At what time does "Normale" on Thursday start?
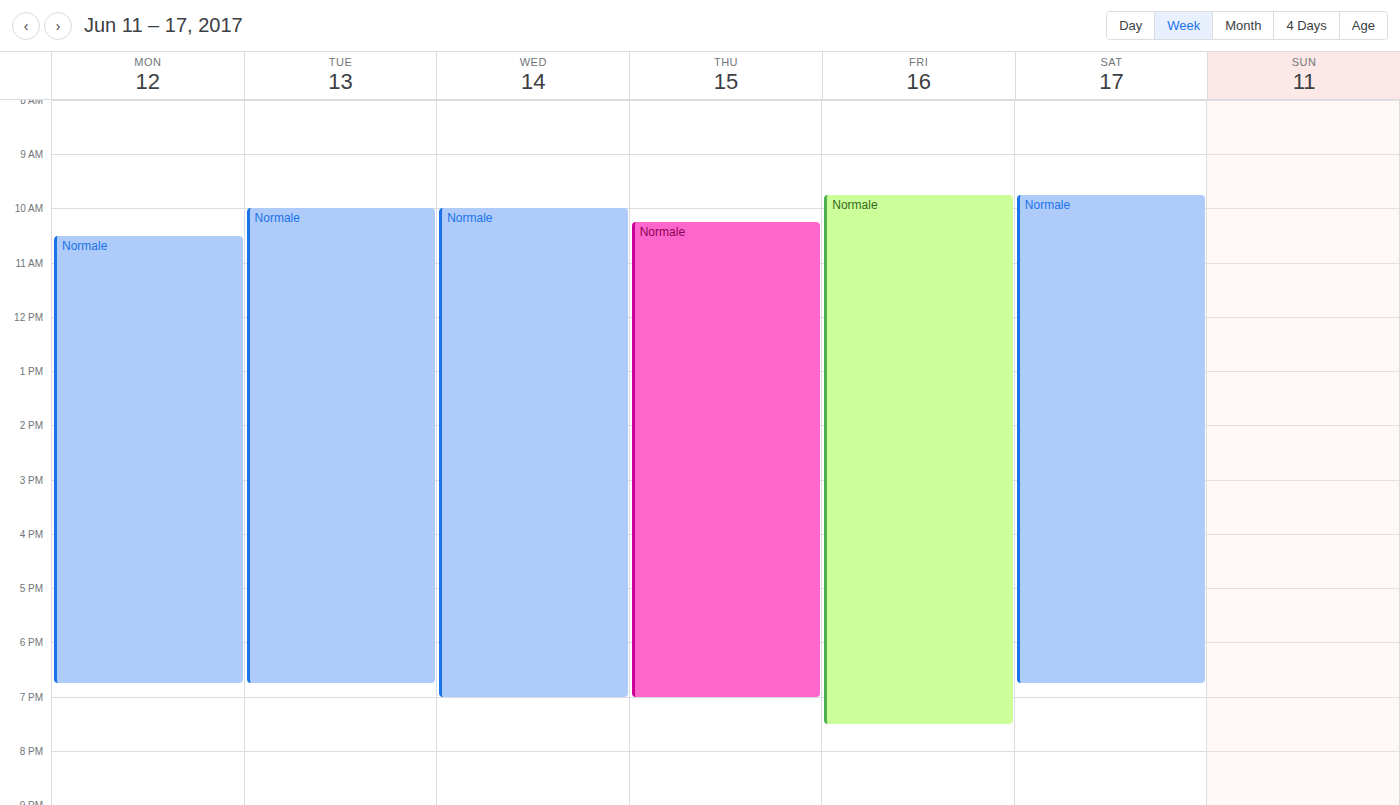
10:15 AM